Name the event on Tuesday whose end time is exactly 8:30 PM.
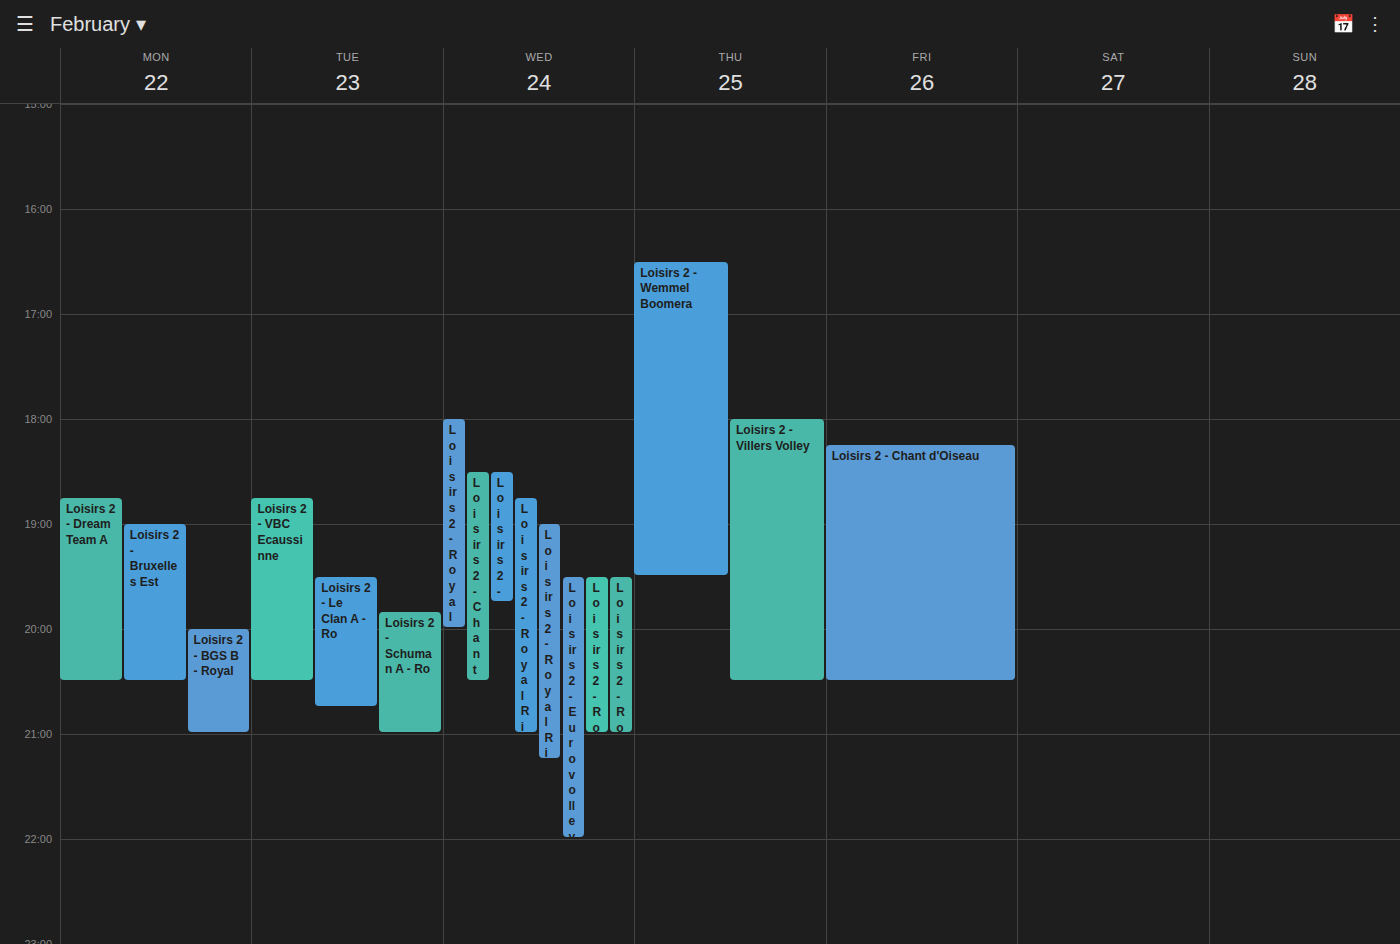
"Loisirs 2 - VBC Ecaussinne"